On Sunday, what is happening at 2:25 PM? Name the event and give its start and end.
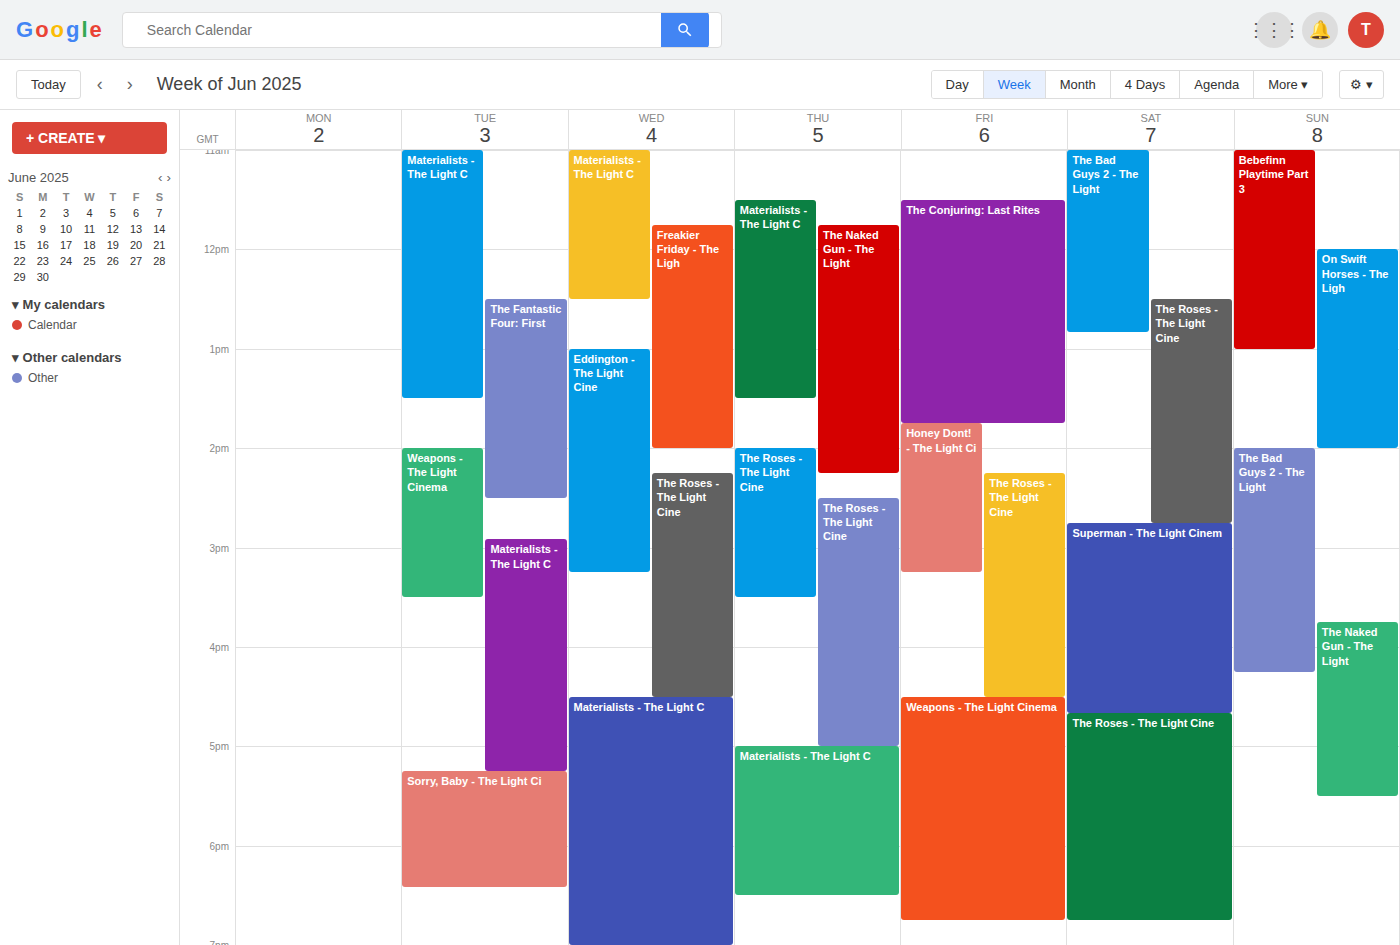
"The Bad Guys 2 - The Light", 2:00 PM to 4:15 PM